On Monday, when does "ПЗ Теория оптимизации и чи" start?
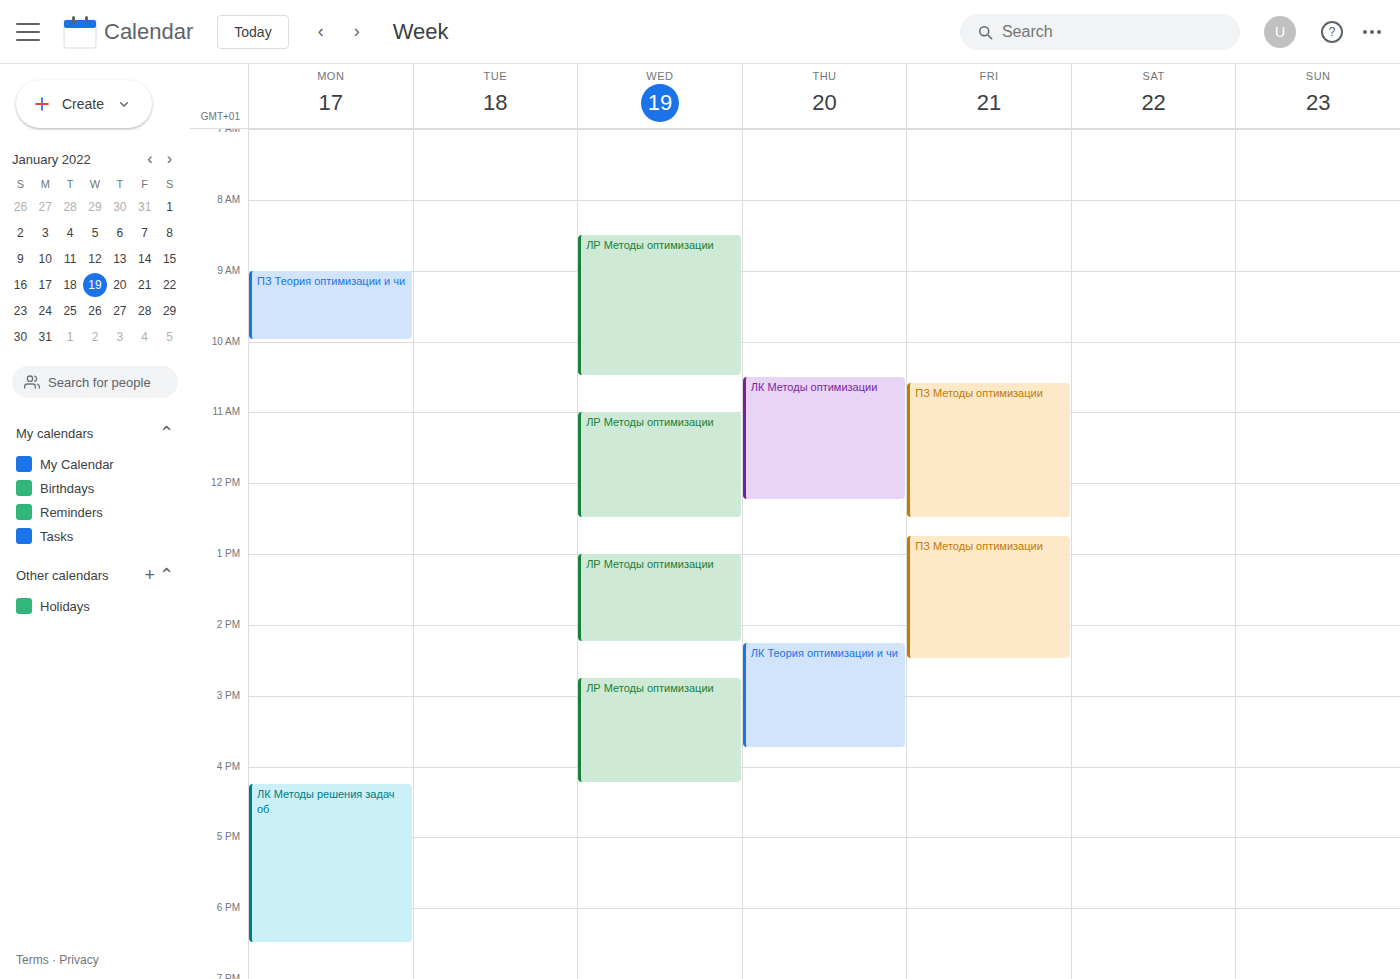
9:00 AM